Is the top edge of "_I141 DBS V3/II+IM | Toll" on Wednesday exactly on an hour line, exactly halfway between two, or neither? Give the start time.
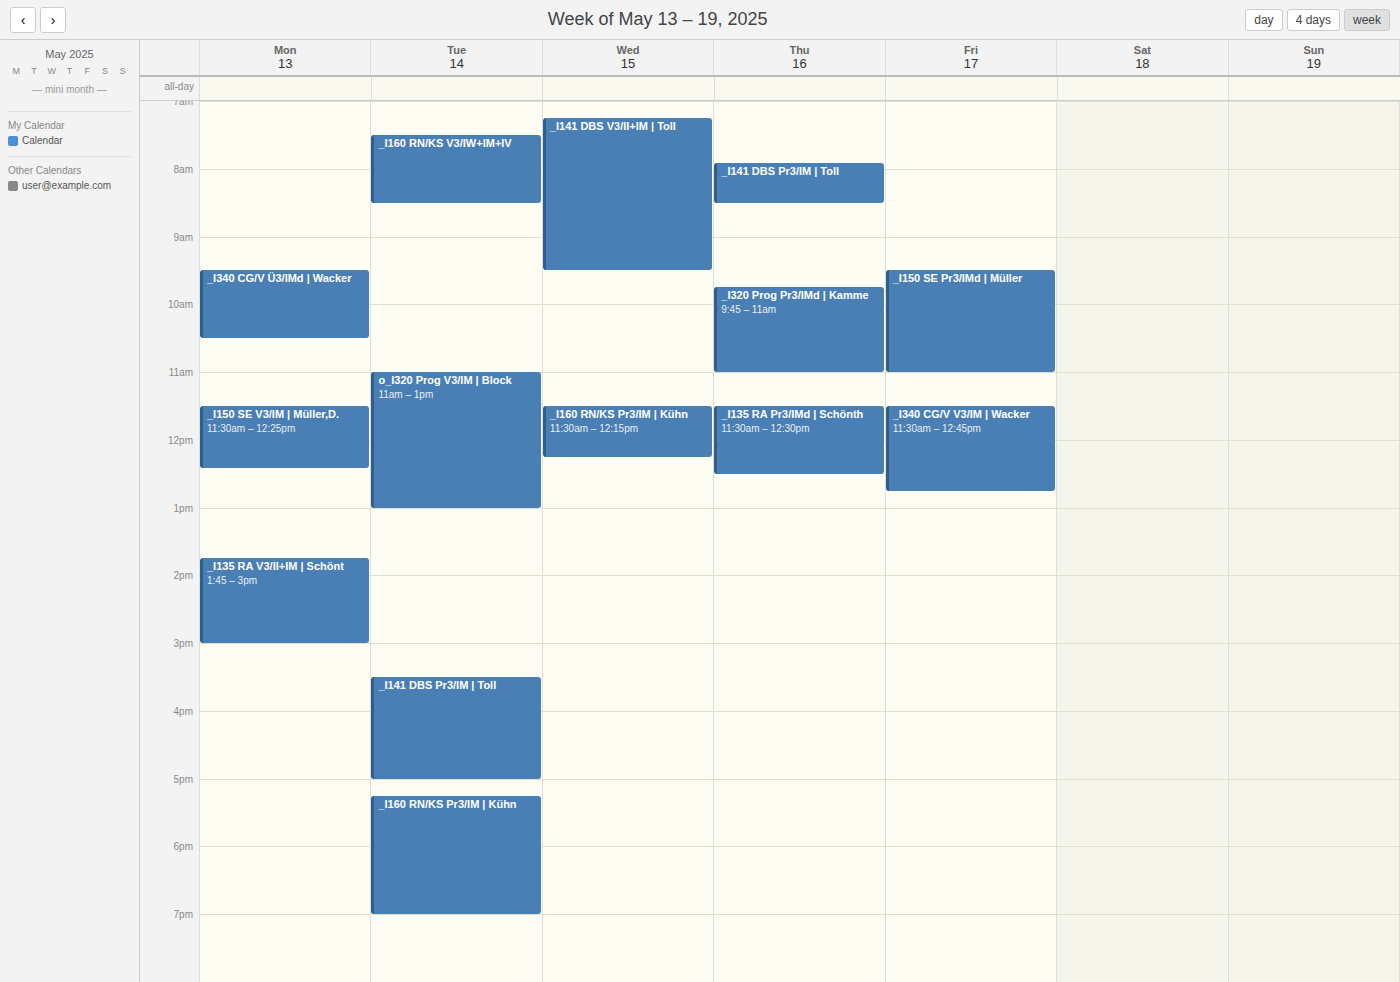
7:15 AM -- neither: a quarter of the way from the 7 AM line to the 8 AM line.